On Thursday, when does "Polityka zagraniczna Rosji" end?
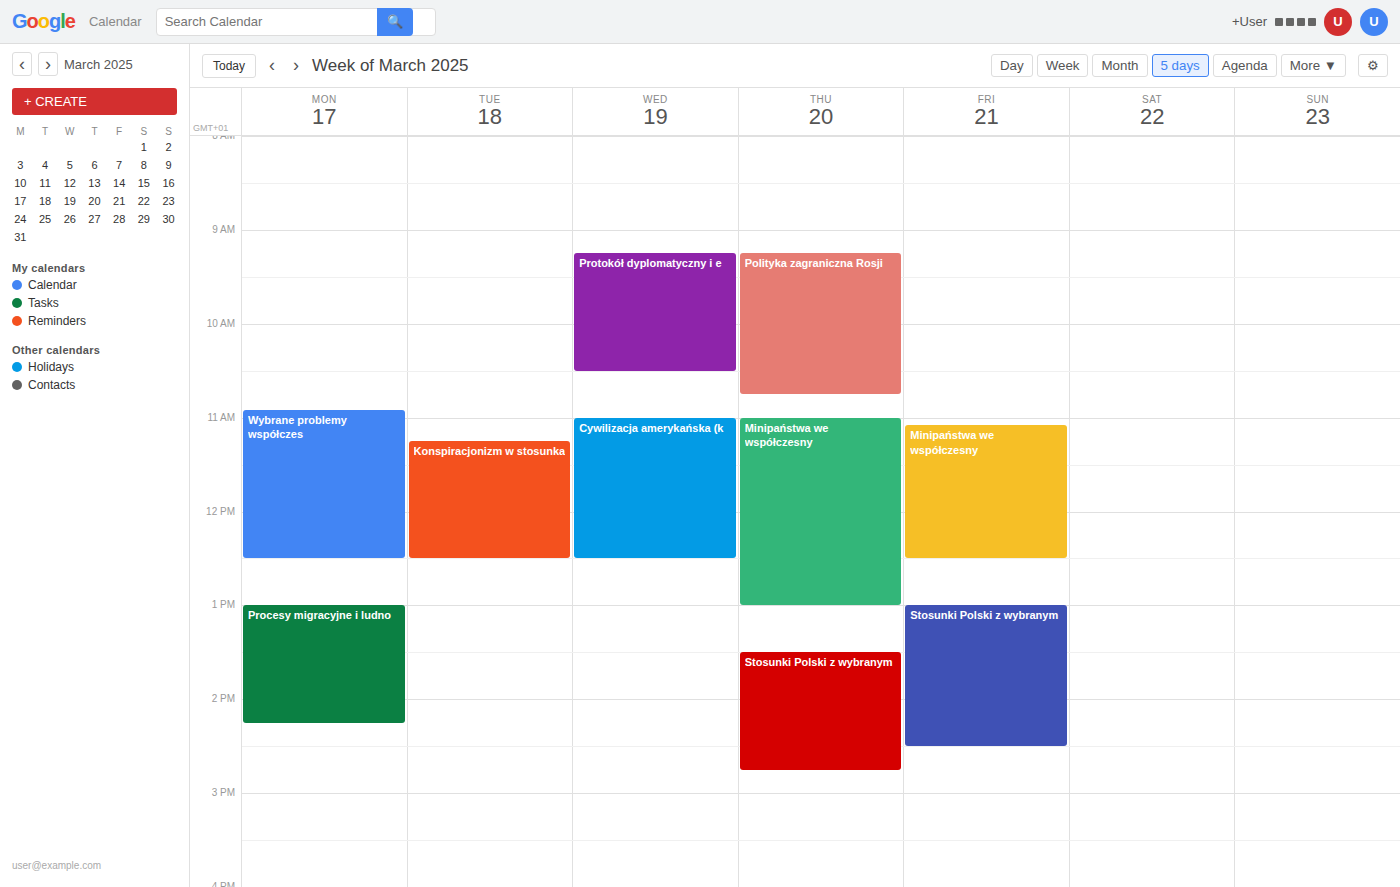
10:45